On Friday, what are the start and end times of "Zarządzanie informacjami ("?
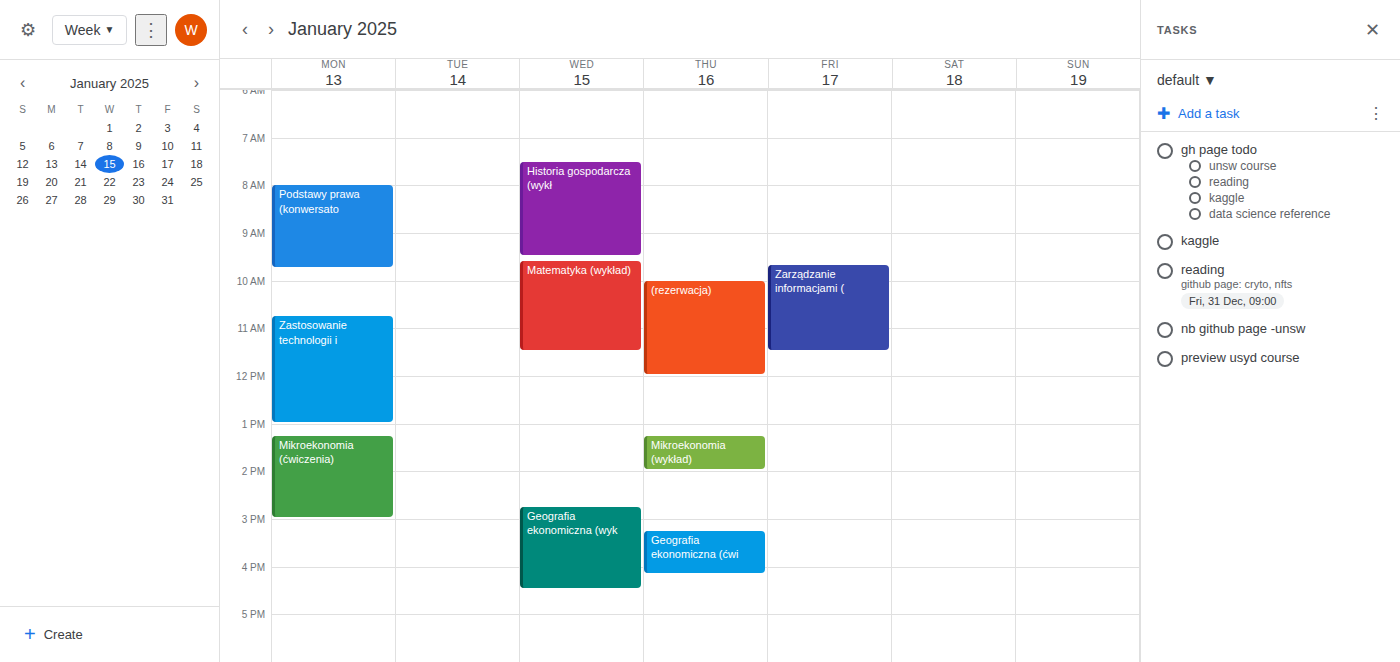
09:40 to 11:30